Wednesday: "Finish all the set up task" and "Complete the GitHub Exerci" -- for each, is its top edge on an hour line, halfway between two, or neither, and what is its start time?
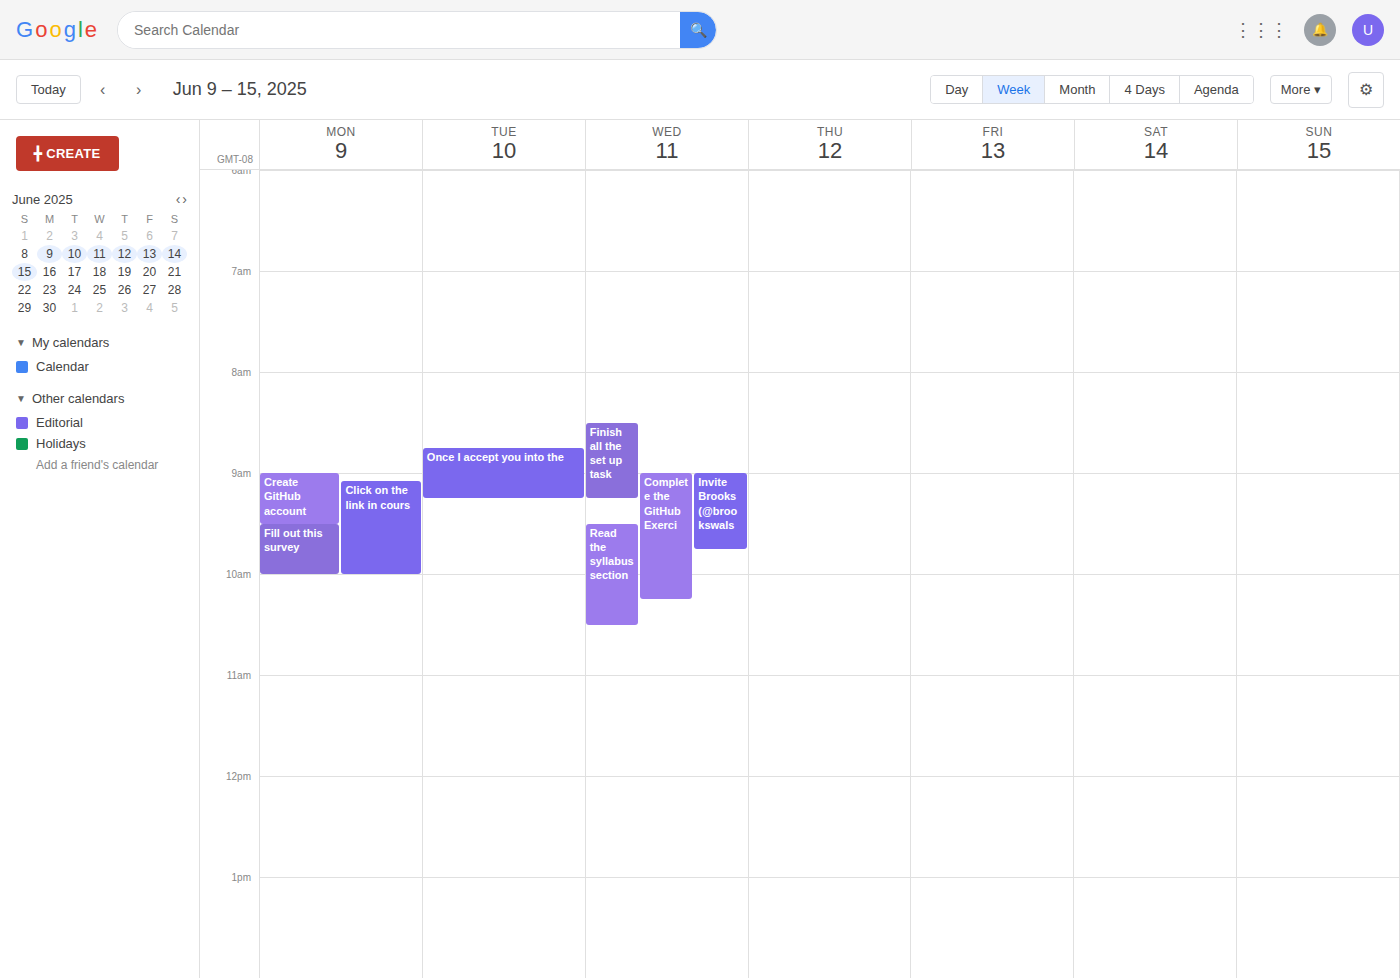
"Finish all the set up task": 8:30 AM, halfway between the 8 AM and 9 AM lines. "Complete the GitHub Exerci": 9:00 AM, exactly on the 9 AM line.